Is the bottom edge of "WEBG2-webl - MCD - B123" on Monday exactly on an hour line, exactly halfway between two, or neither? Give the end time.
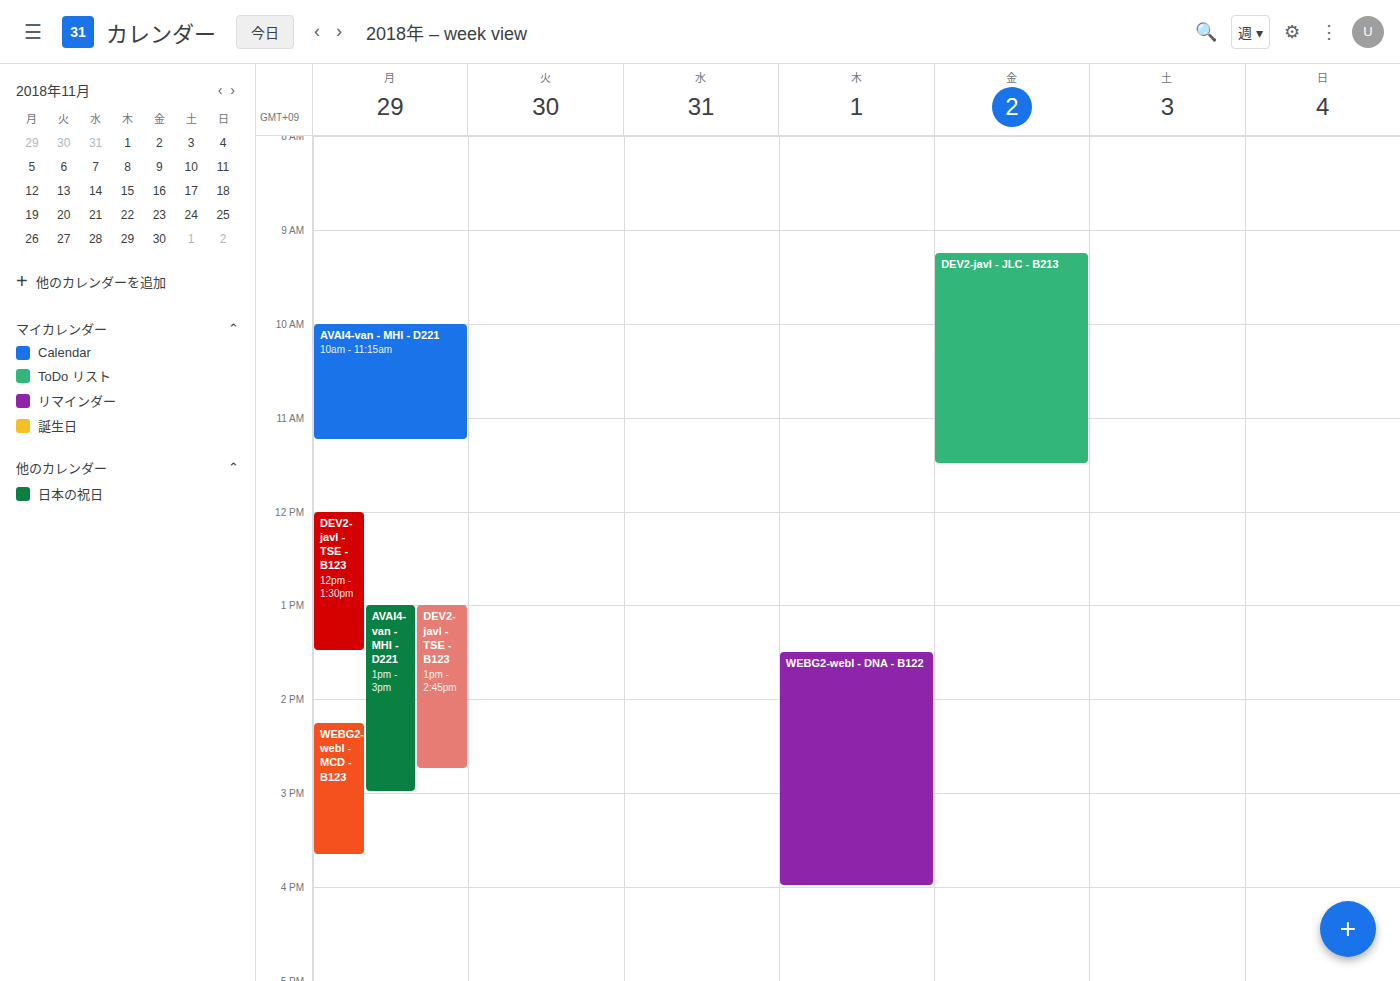
3:40 PM -- neither: 40 minutes below the 3 PM line and 20 minutes above the 4 PM line.